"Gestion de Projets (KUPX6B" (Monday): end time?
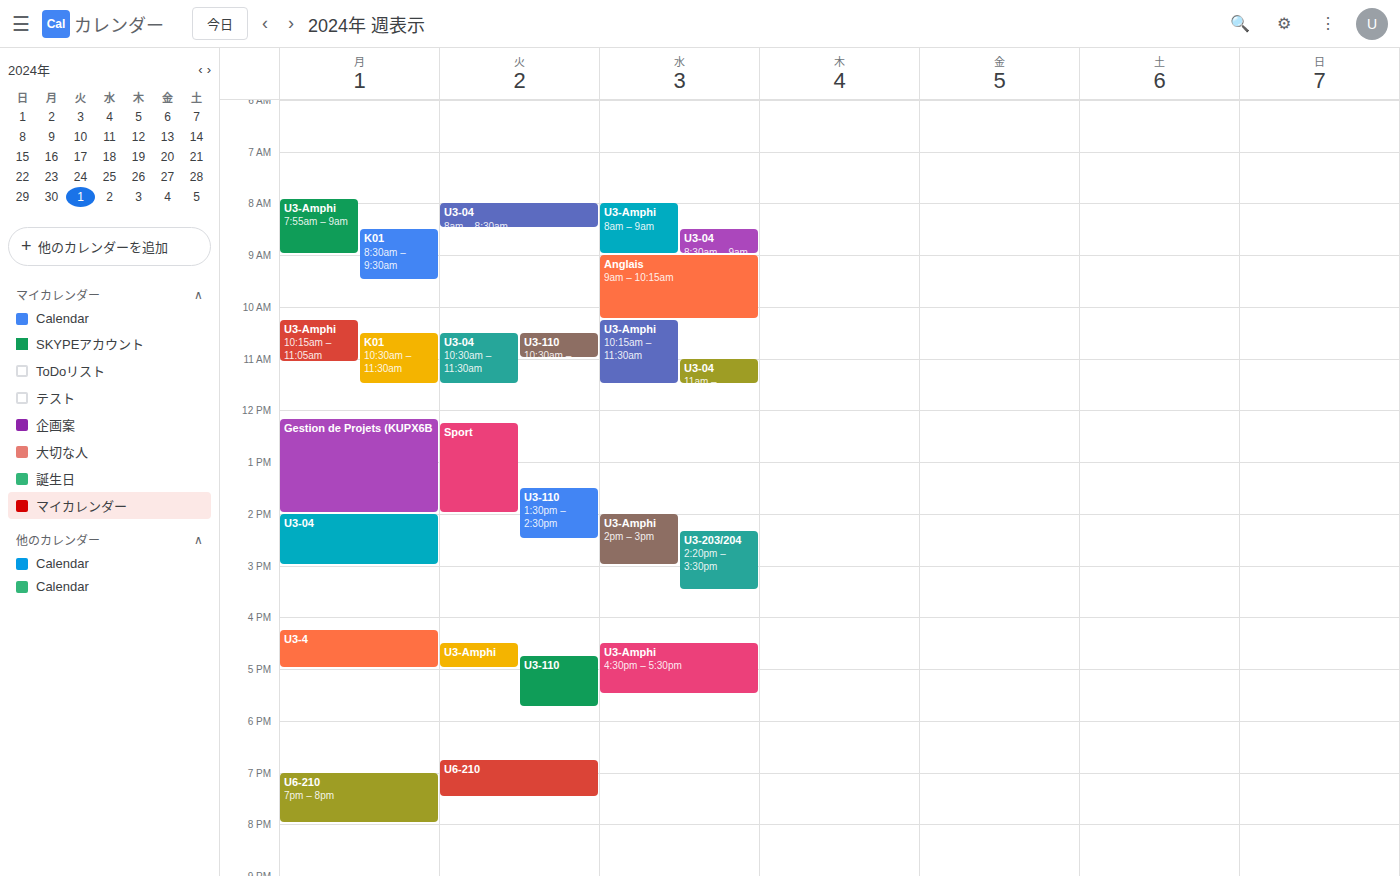
2:00 PM